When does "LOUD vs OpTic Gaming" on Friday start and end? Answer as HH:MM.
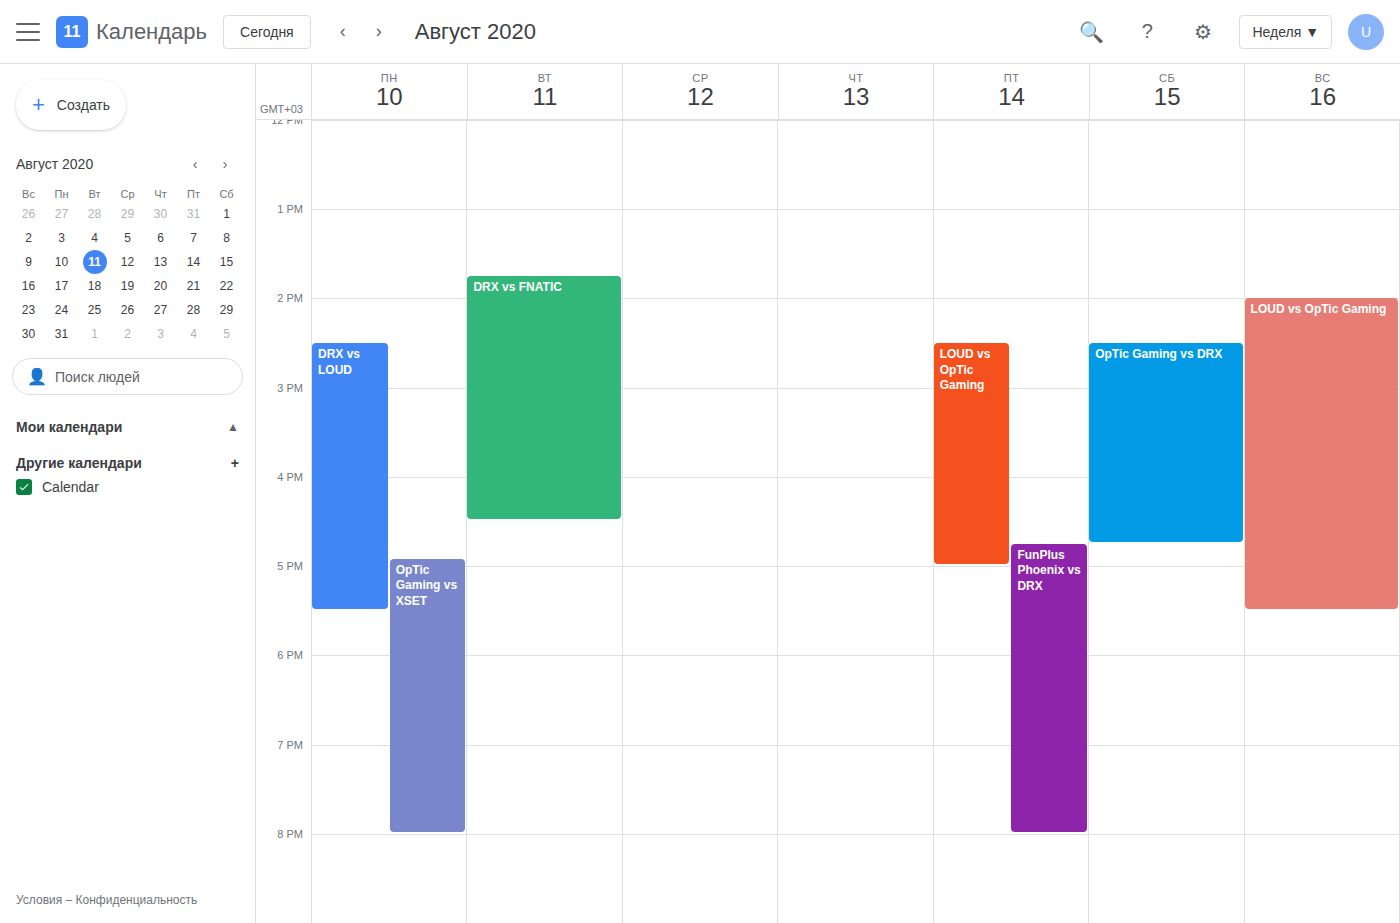
14:30 to 17:00